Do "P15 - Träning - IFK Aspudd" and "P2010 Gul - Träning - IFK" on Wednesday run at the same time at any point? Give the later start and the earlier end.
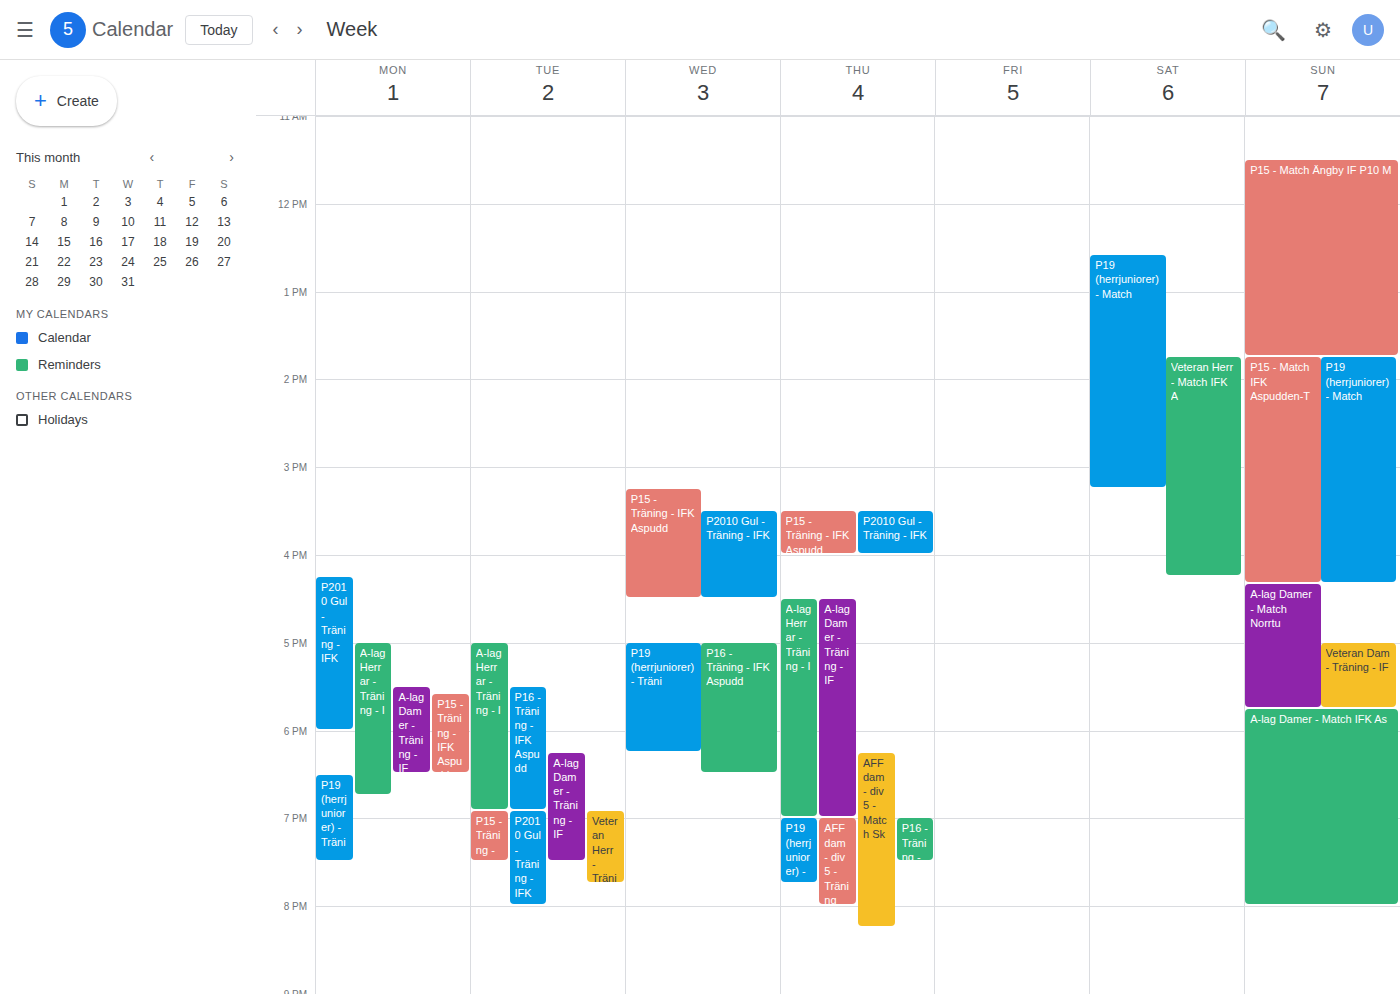
"P2010 Gul - Träning - IFK" starts at 3:30 PM, before "P15 - Träning - IFK Aspudd" ends at 4:30 PM -- they overlap.